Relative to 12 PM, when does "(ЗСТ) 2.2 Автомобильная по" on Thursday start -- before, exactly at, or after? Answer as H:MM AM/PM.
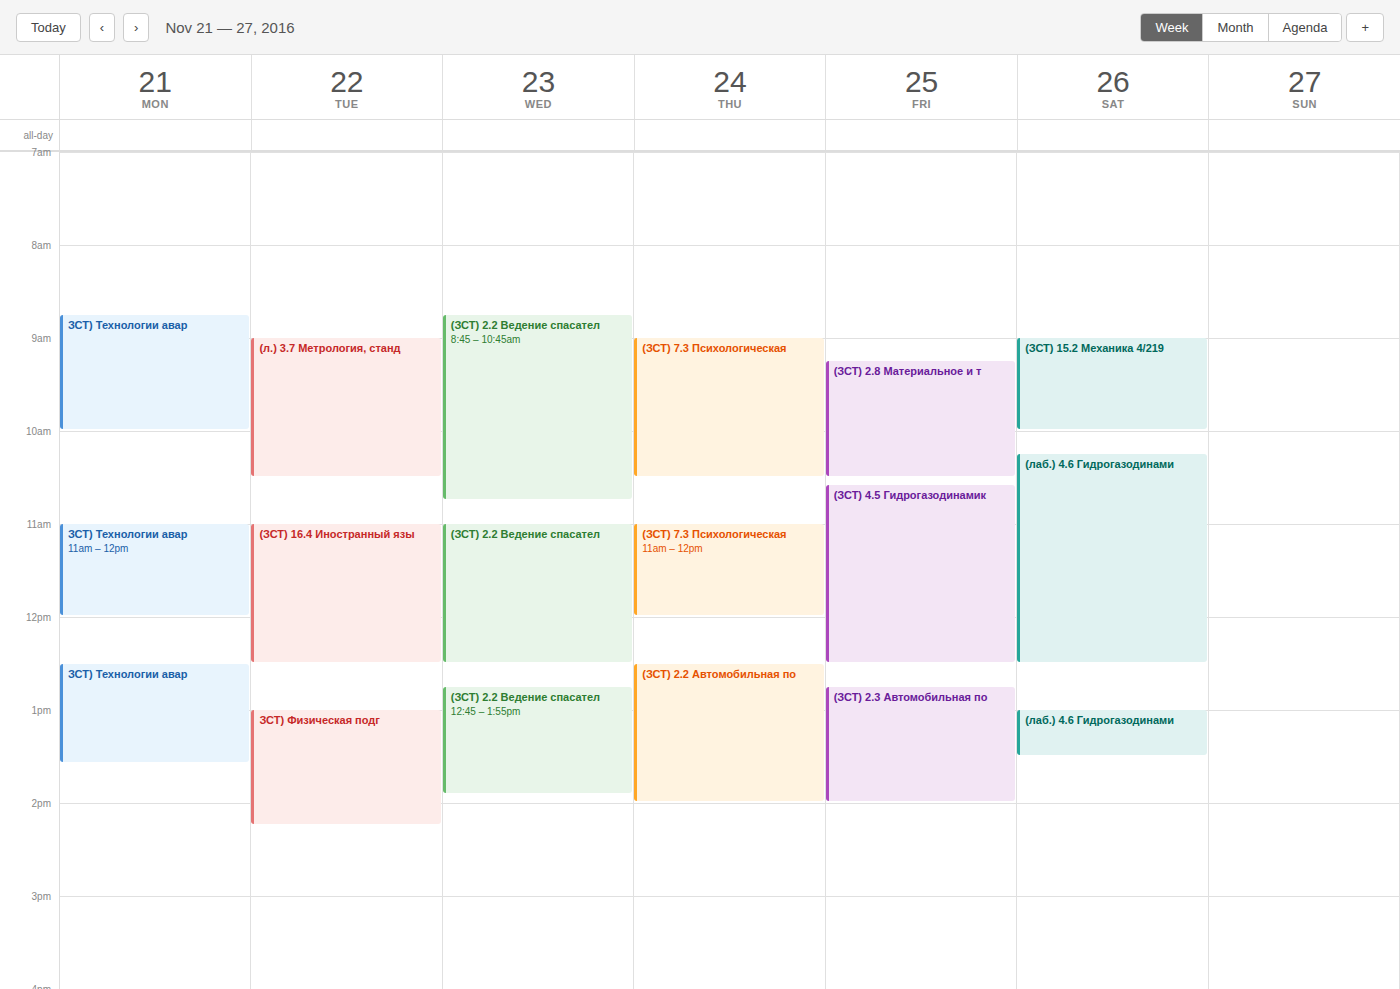
12:30 PM -- after 12 PM, 30 minutes below the 12 PM line.